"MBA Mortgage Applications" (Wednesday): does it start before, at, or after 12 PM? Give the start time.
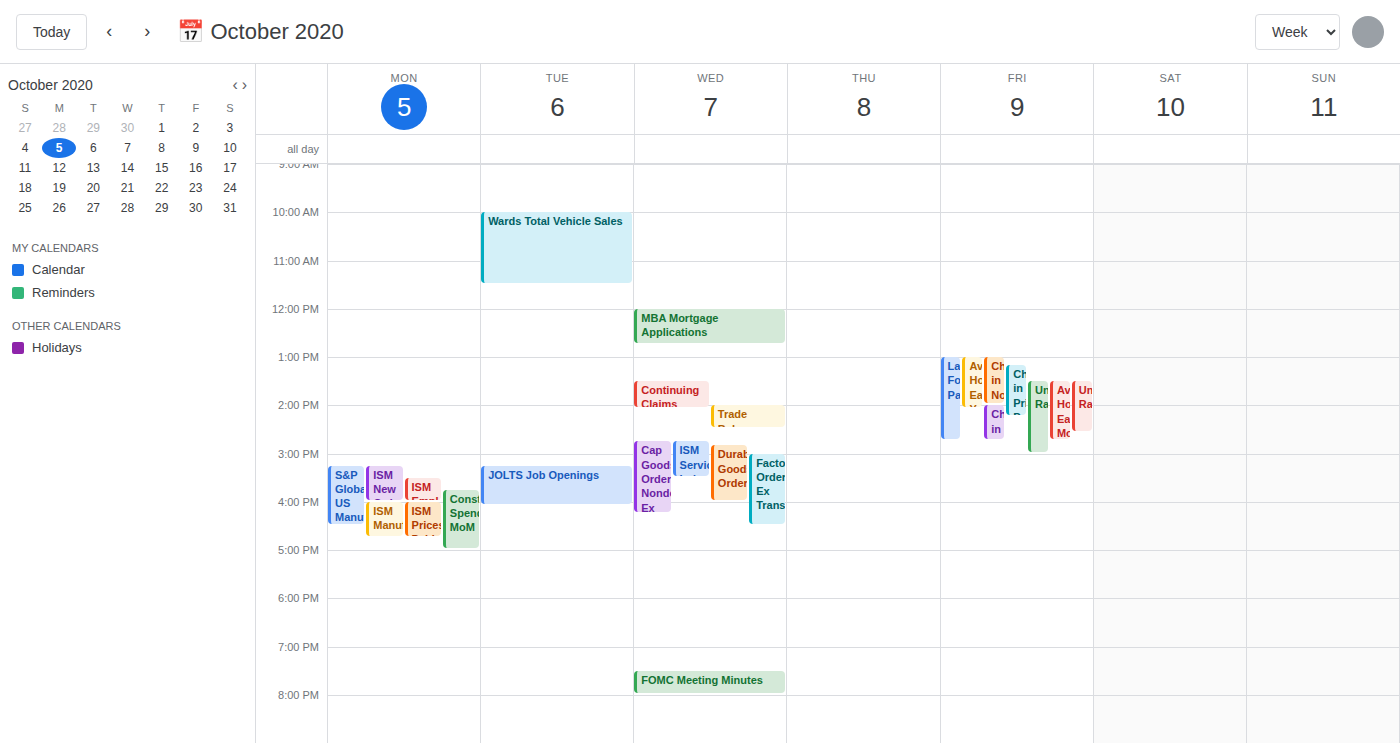
12:00 PM -- exactly at 12 PM, on the 12 PM line.